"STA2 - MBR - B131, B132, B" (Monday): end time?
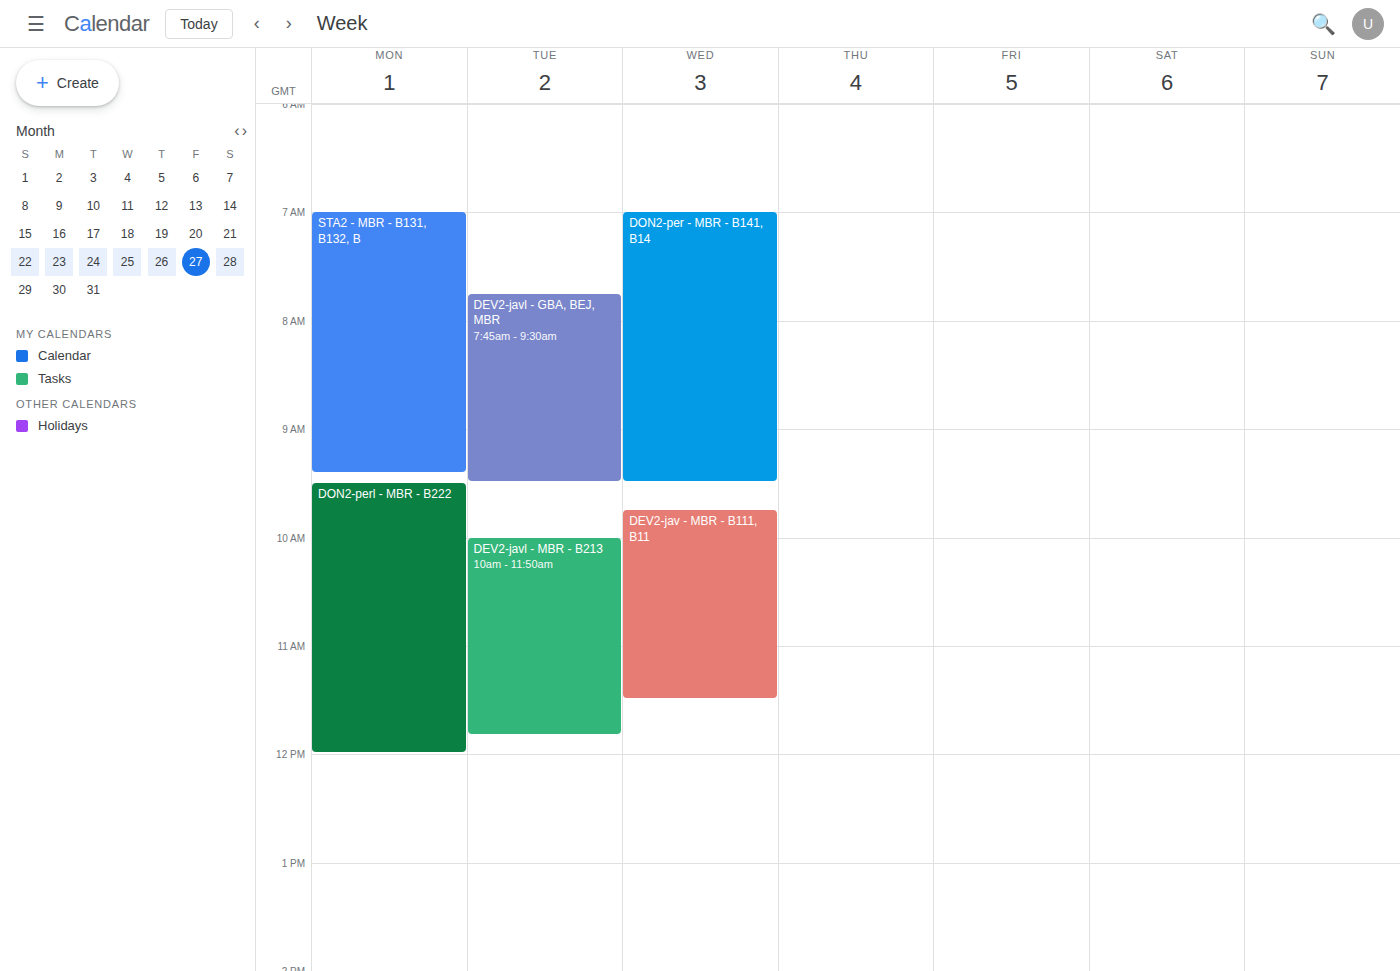
09:25